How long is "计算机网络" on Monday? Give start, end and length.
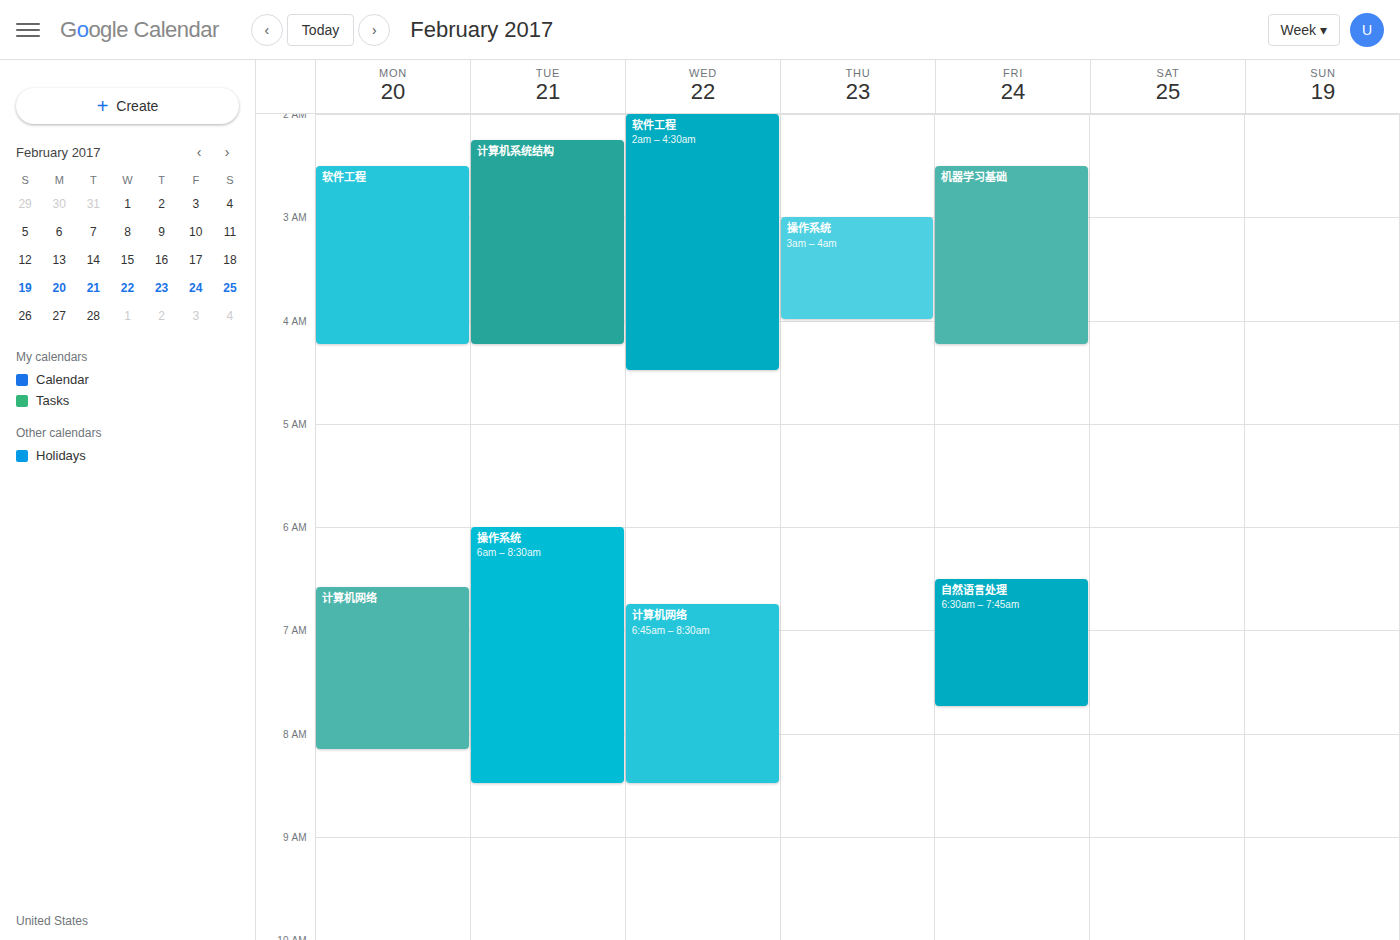
06:35 to 08:10, 1 hour 35 minutes